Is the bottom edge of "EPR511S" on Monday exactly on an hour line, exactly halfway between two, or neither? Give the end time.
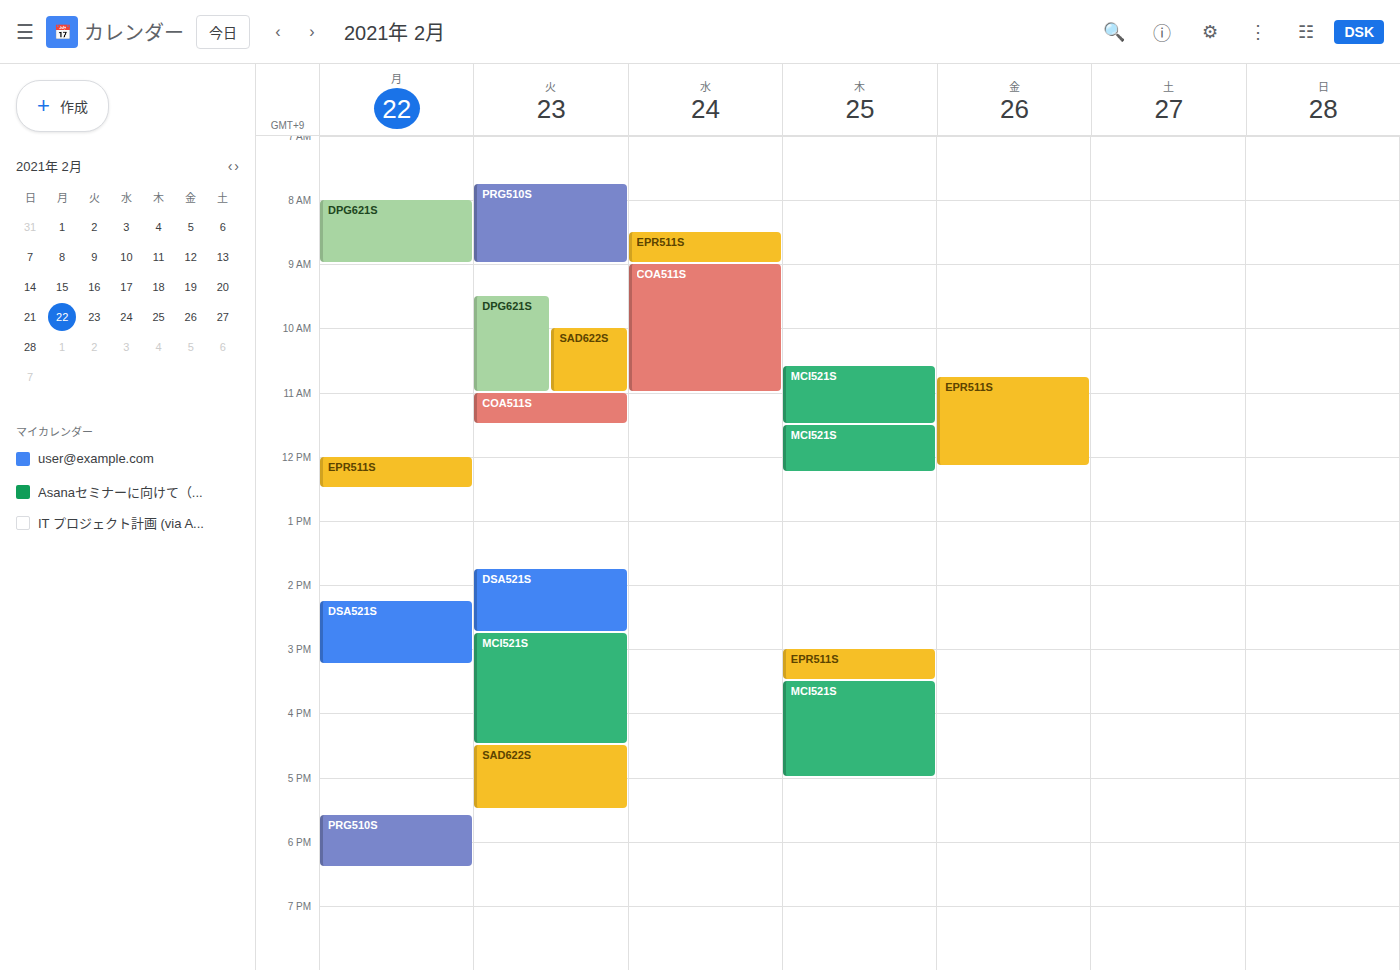
12:30 PM -- halfway between the 12 PM and 1 PM lines.